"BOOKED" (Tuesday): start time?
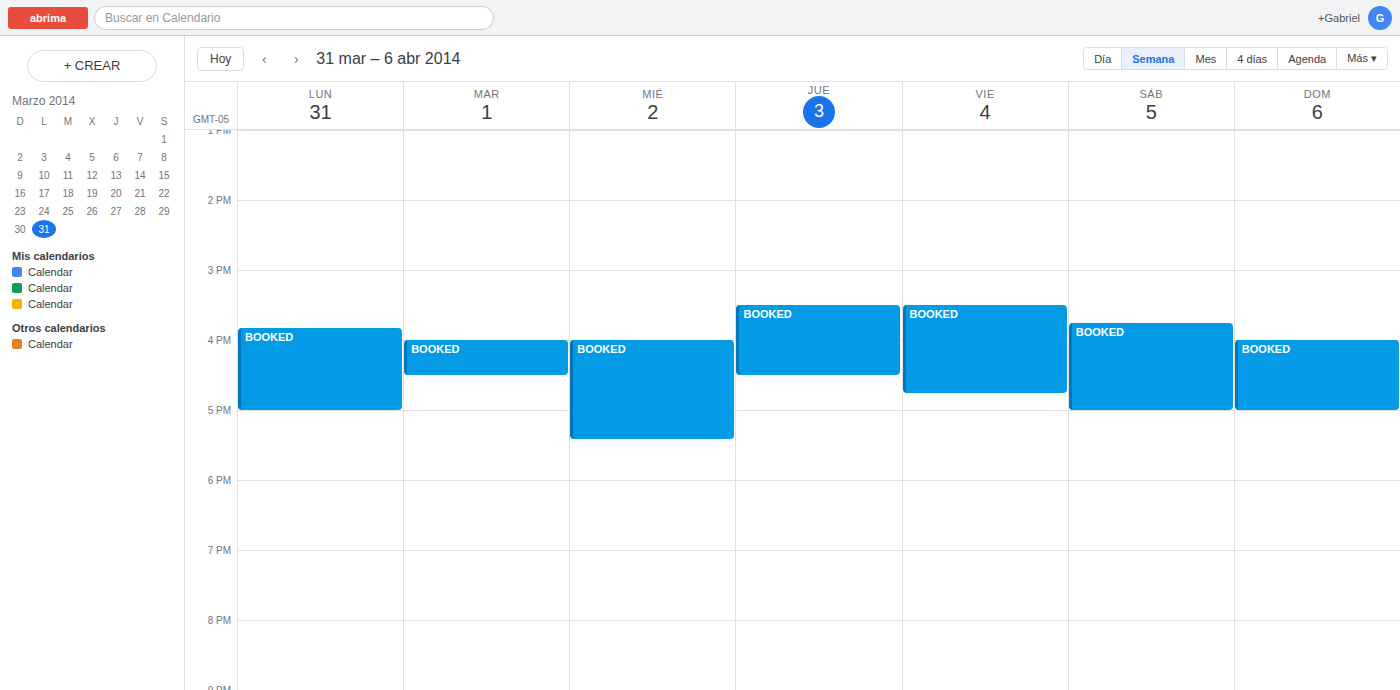
4:00 PM